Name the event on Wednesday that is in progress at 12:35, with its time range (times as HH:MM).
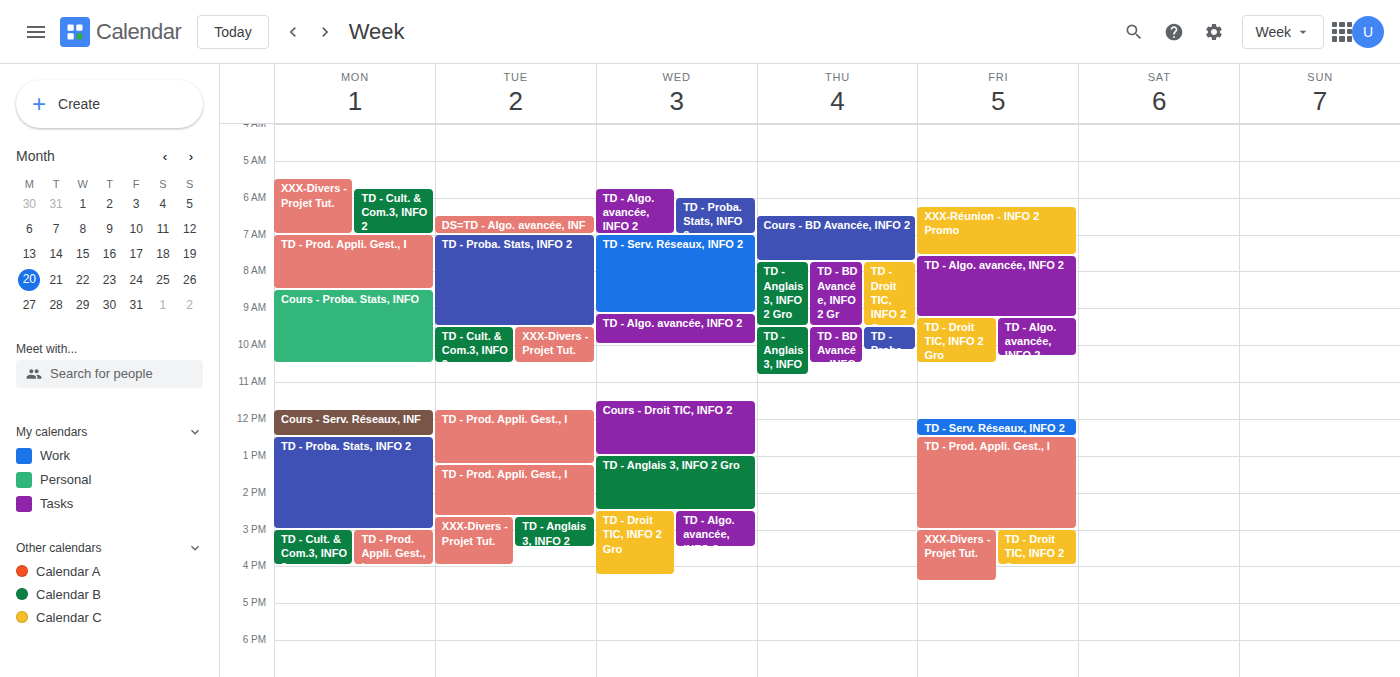
"Cours - Droit TIC, INFO 2", 11:30 to 13:00